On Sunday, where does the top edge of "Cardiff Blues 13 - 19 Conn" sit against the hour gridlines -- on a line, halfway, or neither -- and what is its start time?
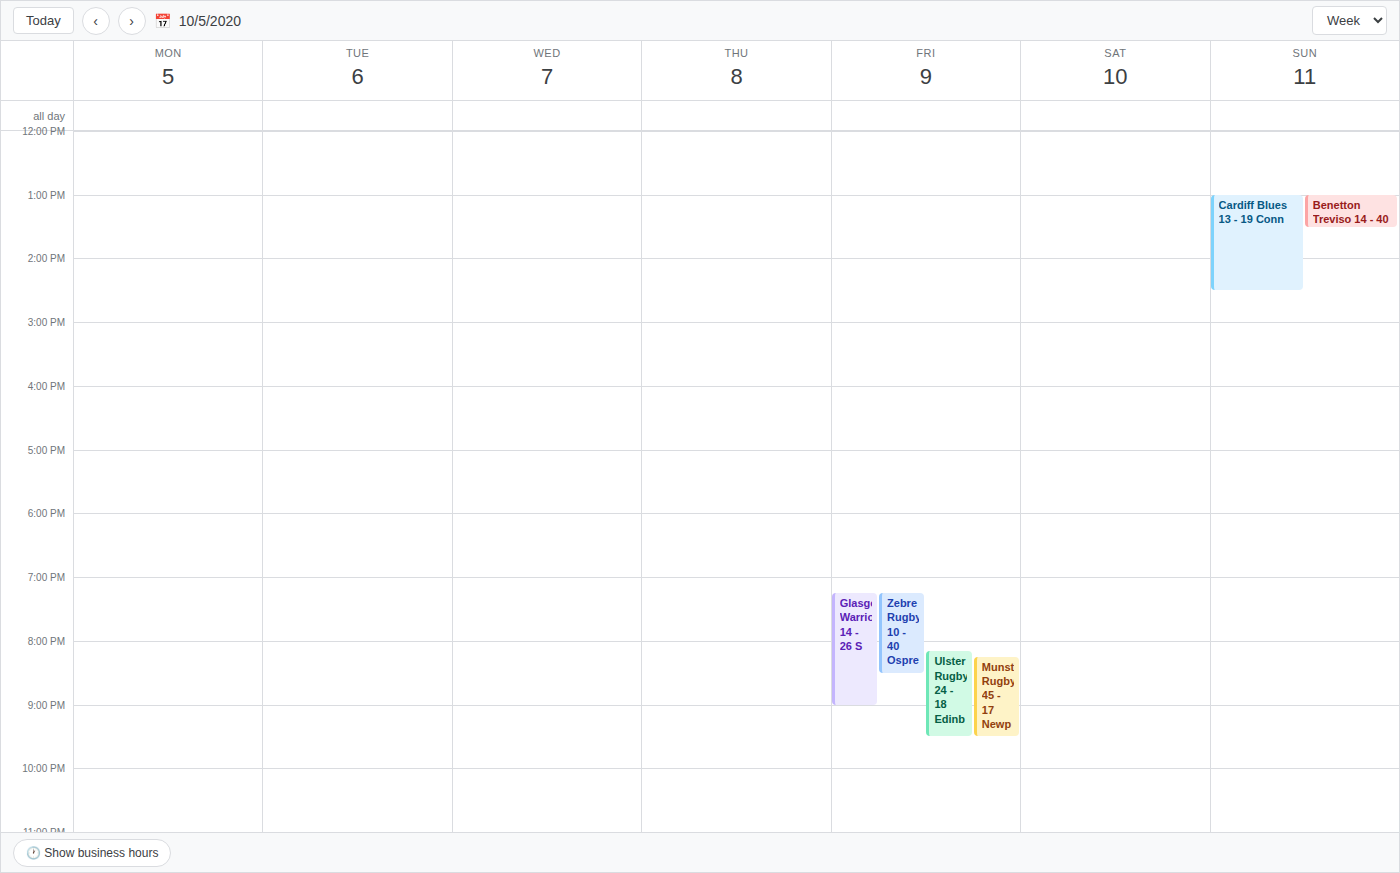
1:00 PM -- exactly on the 1 PM line.